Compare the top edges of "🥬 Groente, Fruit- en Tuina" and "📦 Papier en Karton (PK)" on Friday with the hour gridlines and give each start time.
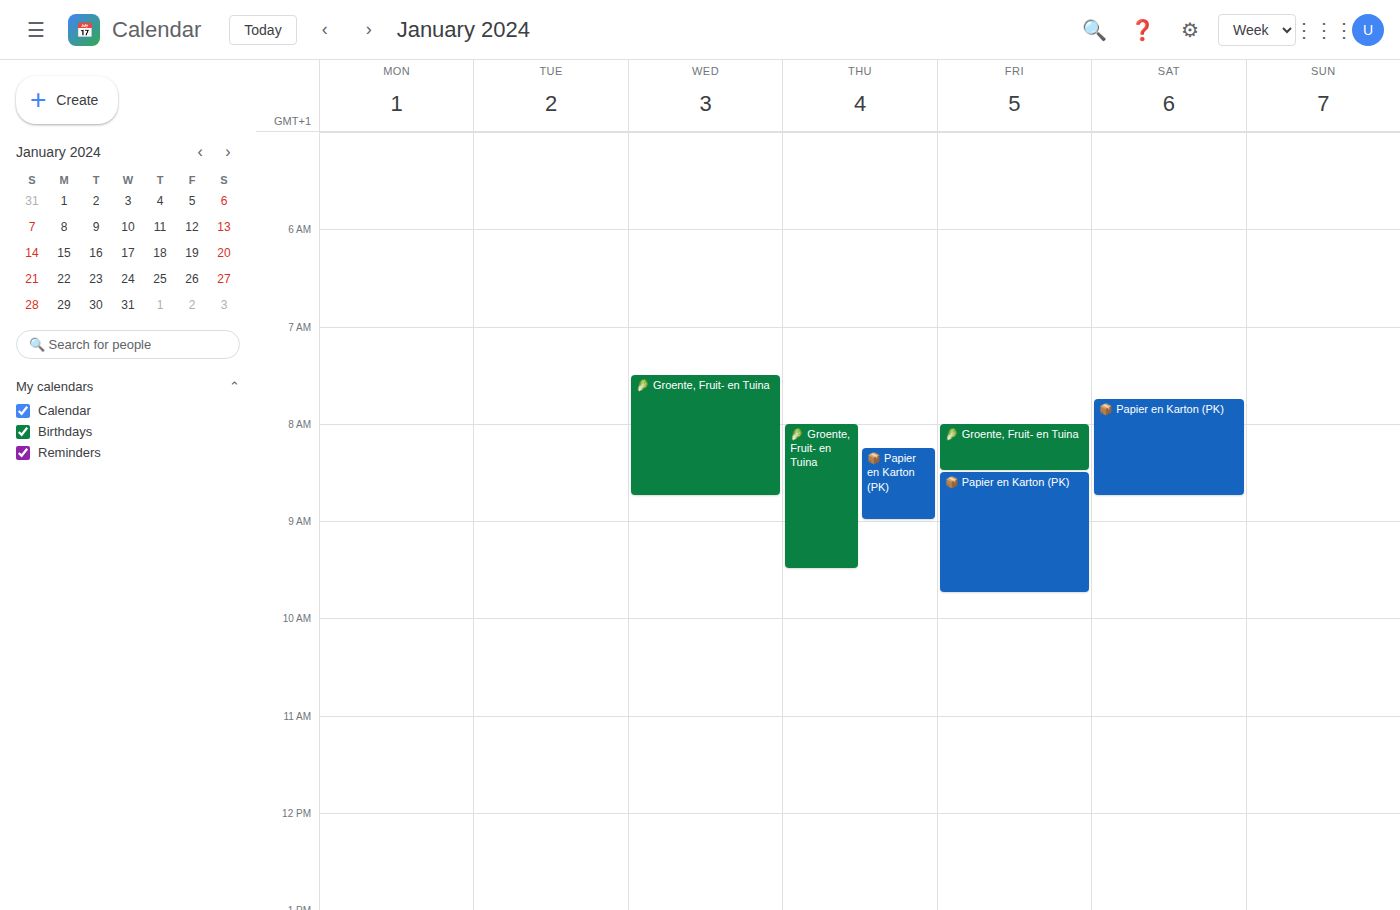
"🥬 Groente, Fruit- en Tuina": 8:00 AM, exactly on the 8 AM line. "📦 Papier en Karton (PK)": 8:30 AM, halfway between the 8 AM and 9 AM lines.